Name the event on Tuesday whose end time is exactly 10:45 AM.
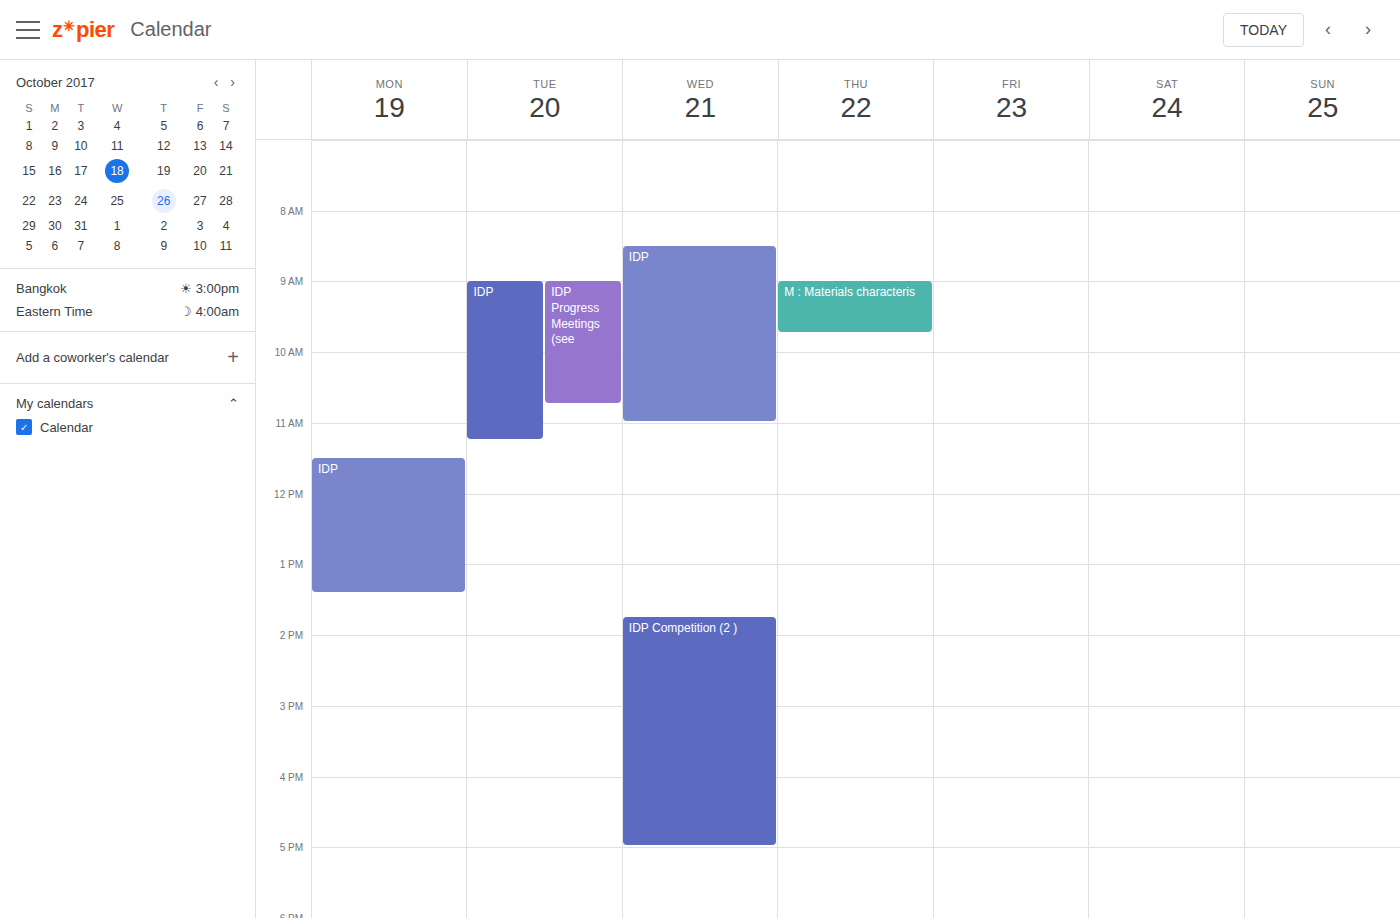
"IDP Progress Meetings (see"